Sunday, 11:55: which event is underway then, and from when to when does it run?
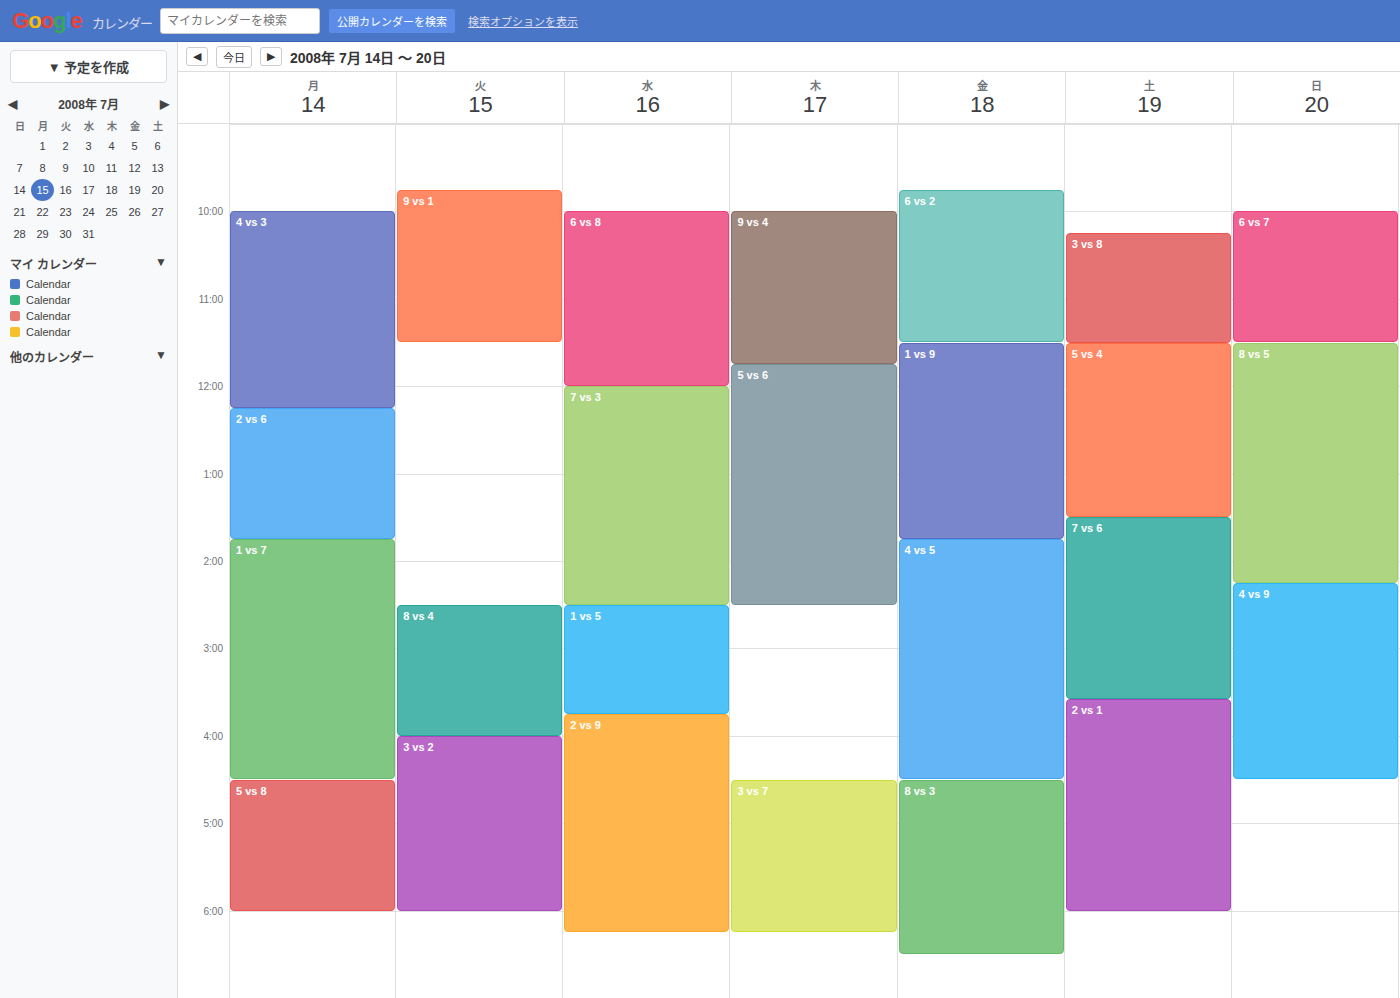
"8 vs 5", 11:30 to 14:15